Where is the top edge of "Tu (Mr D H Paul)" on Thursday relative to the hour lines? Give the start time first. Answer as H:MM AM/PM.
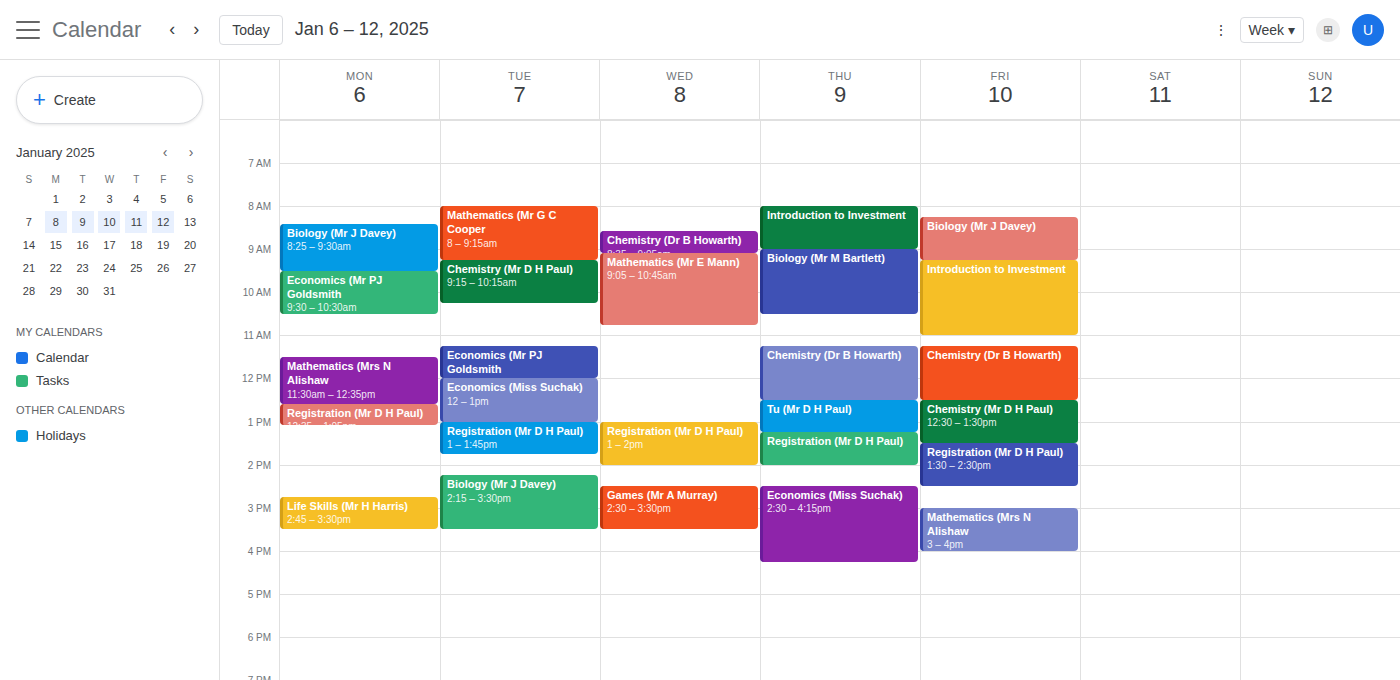
12:30 PM -- halfway between the 12 PM and 1 PM lines.